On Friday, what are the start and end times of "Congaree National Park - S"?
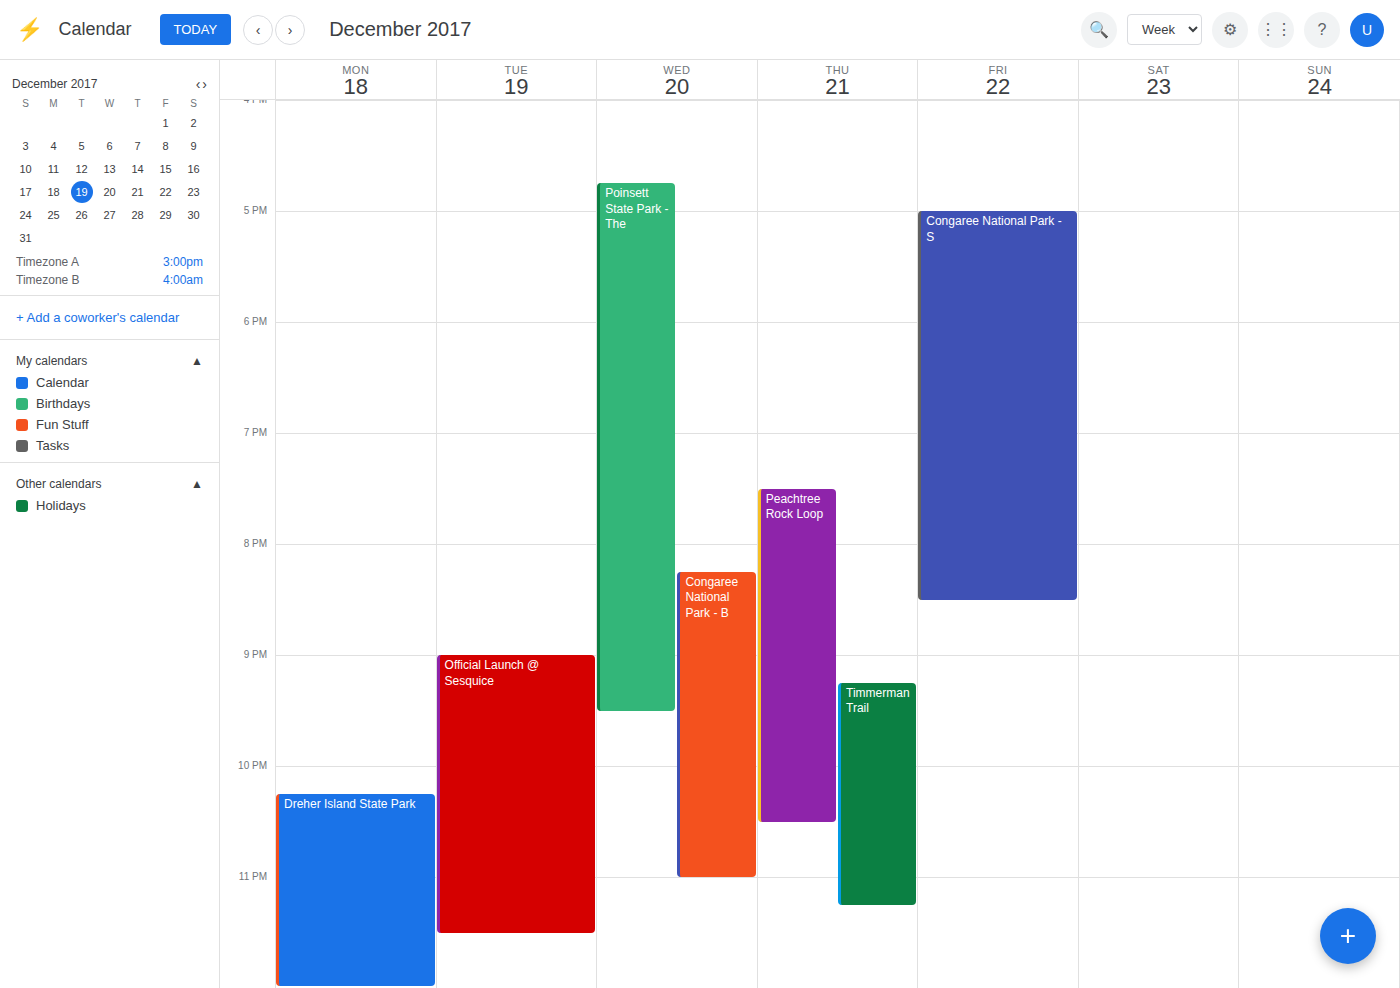
17:00 to 20:30